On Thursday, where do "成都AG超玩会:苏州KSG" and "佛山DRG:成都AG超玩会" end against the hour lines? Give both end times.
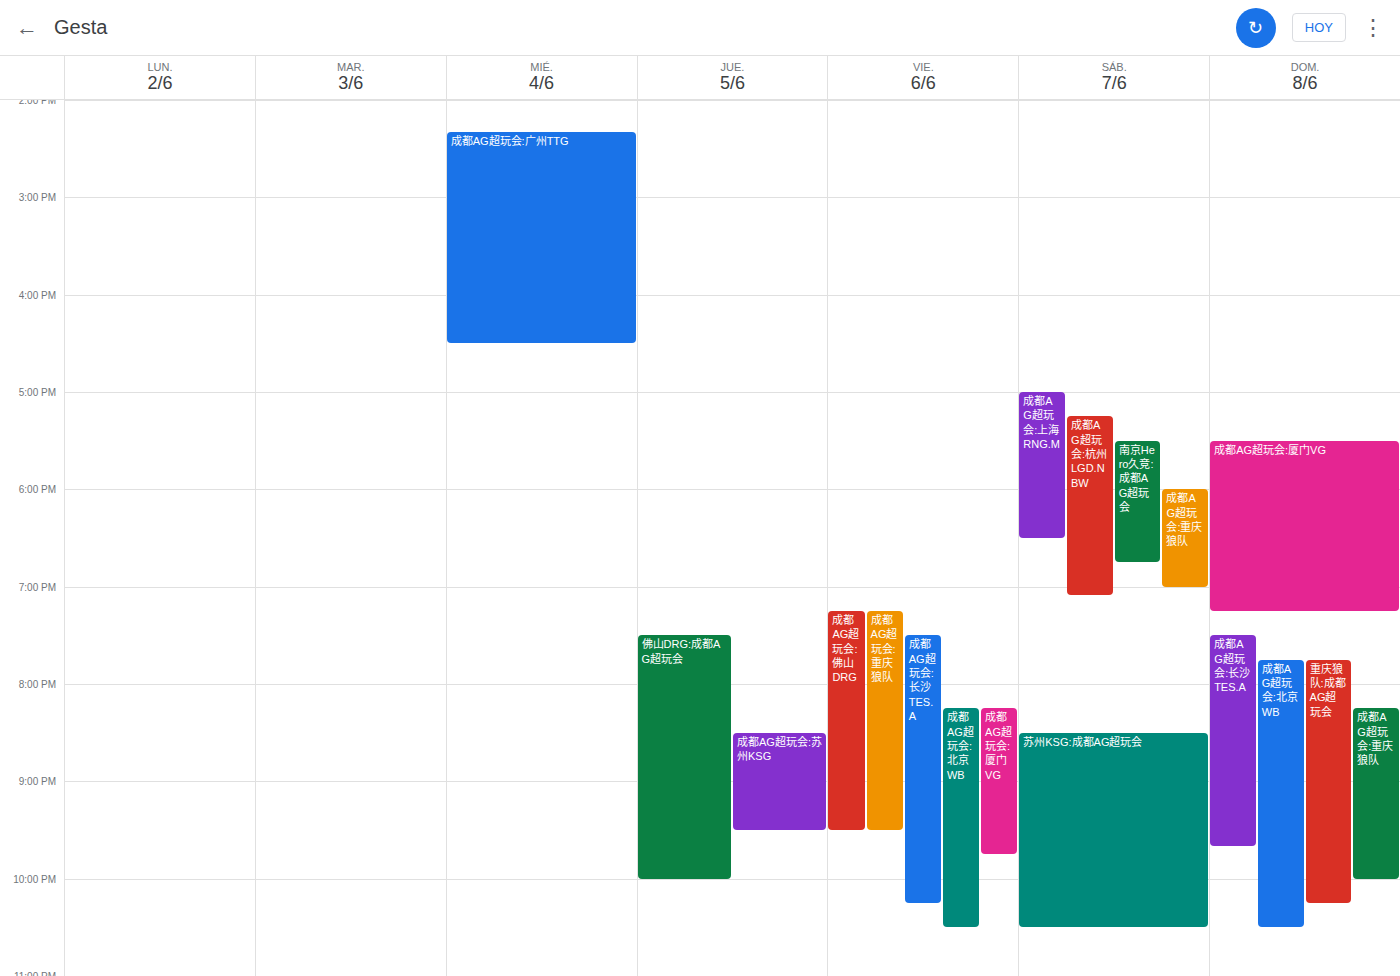
"成都AG超玩会:苏州KSG": 21:30, halfway between the 21:00 and 22:00 lines. "佛山DRG:成都AG超玩会": 22:00, exactly on the 22:00 line.